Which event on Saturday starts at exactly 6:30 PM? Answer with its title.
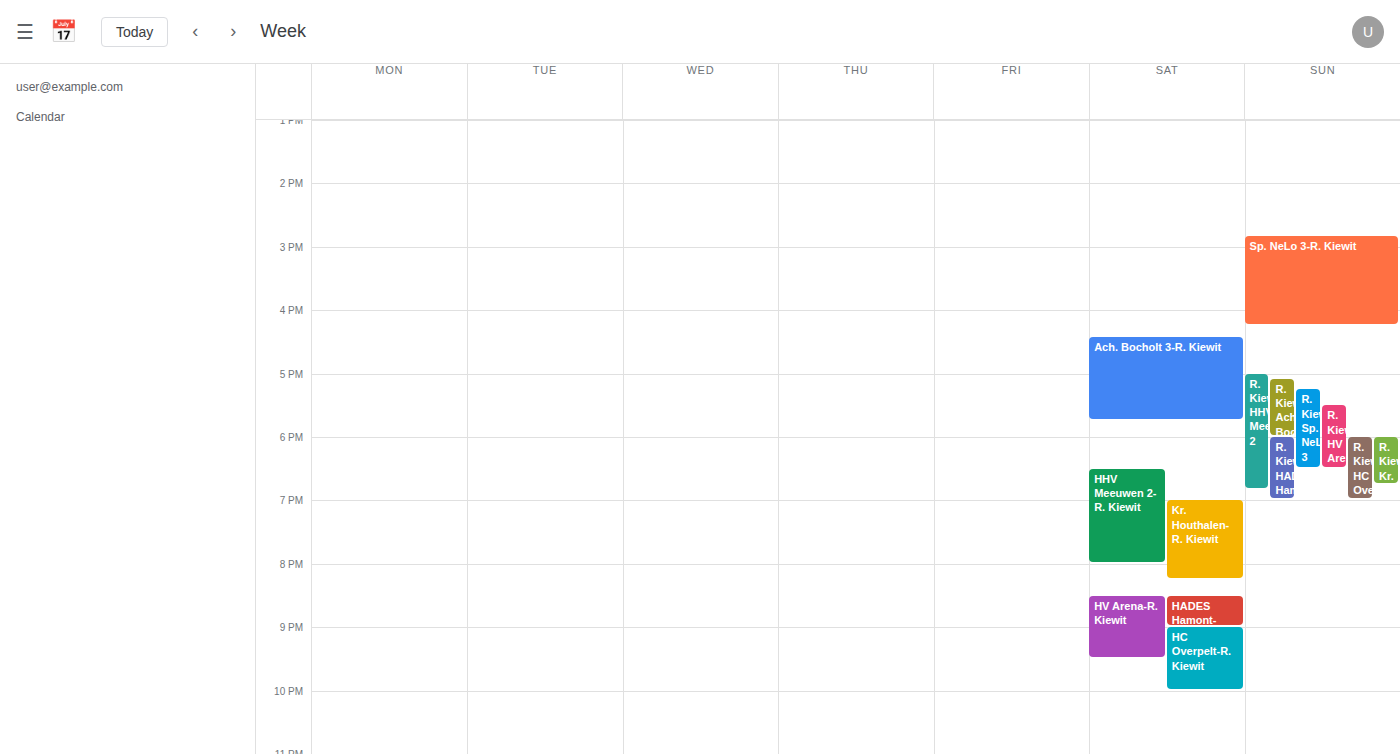
"HHV Meeuwen 2-R. Kiewit"